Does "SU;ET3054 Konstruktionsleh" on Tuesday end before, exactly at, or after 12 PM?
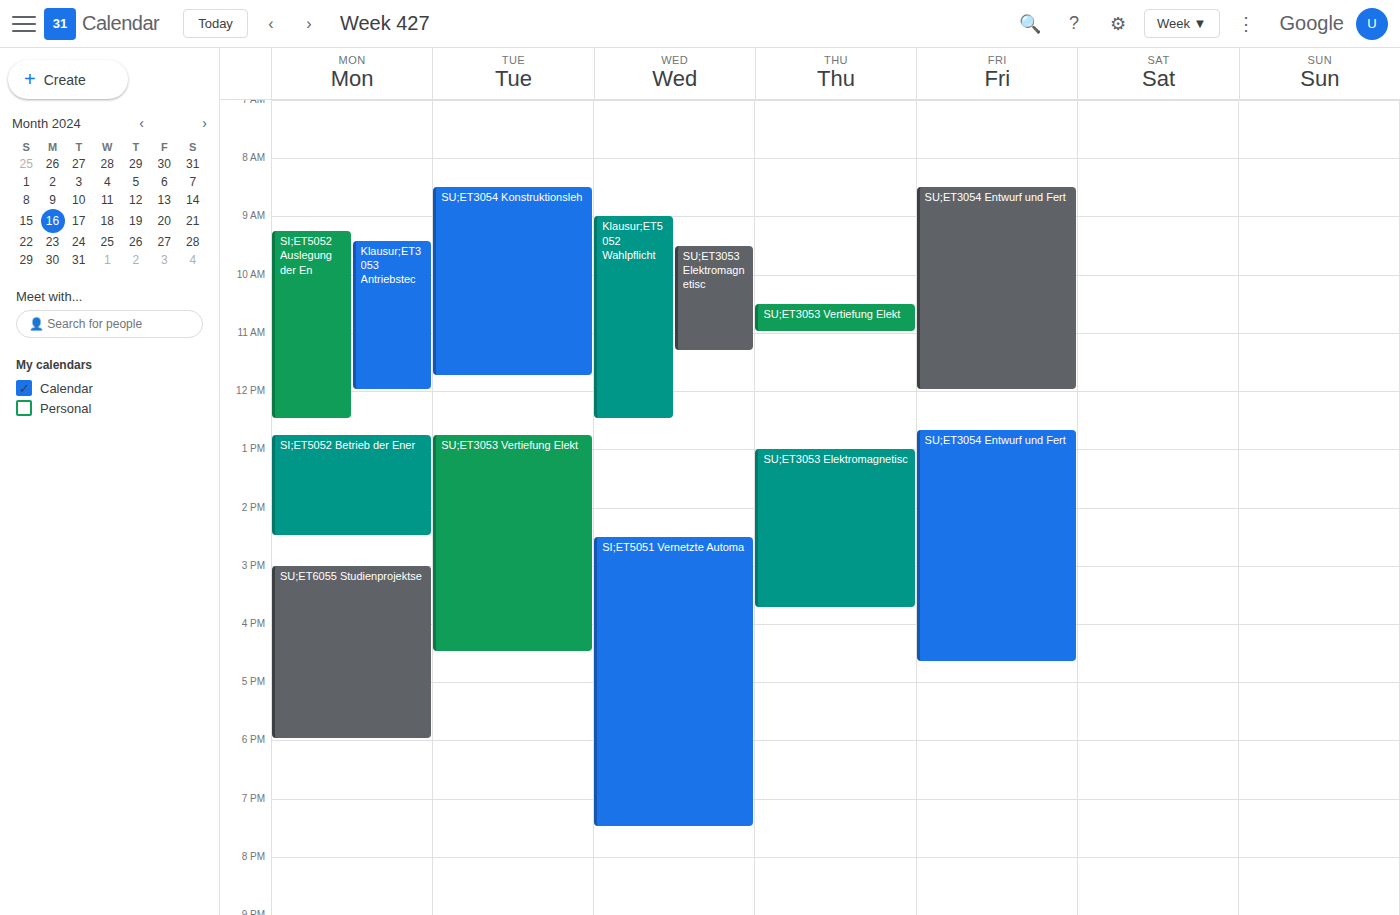
11:45 AM -- before 12 PM, 15 minutes above the 12 PM line.